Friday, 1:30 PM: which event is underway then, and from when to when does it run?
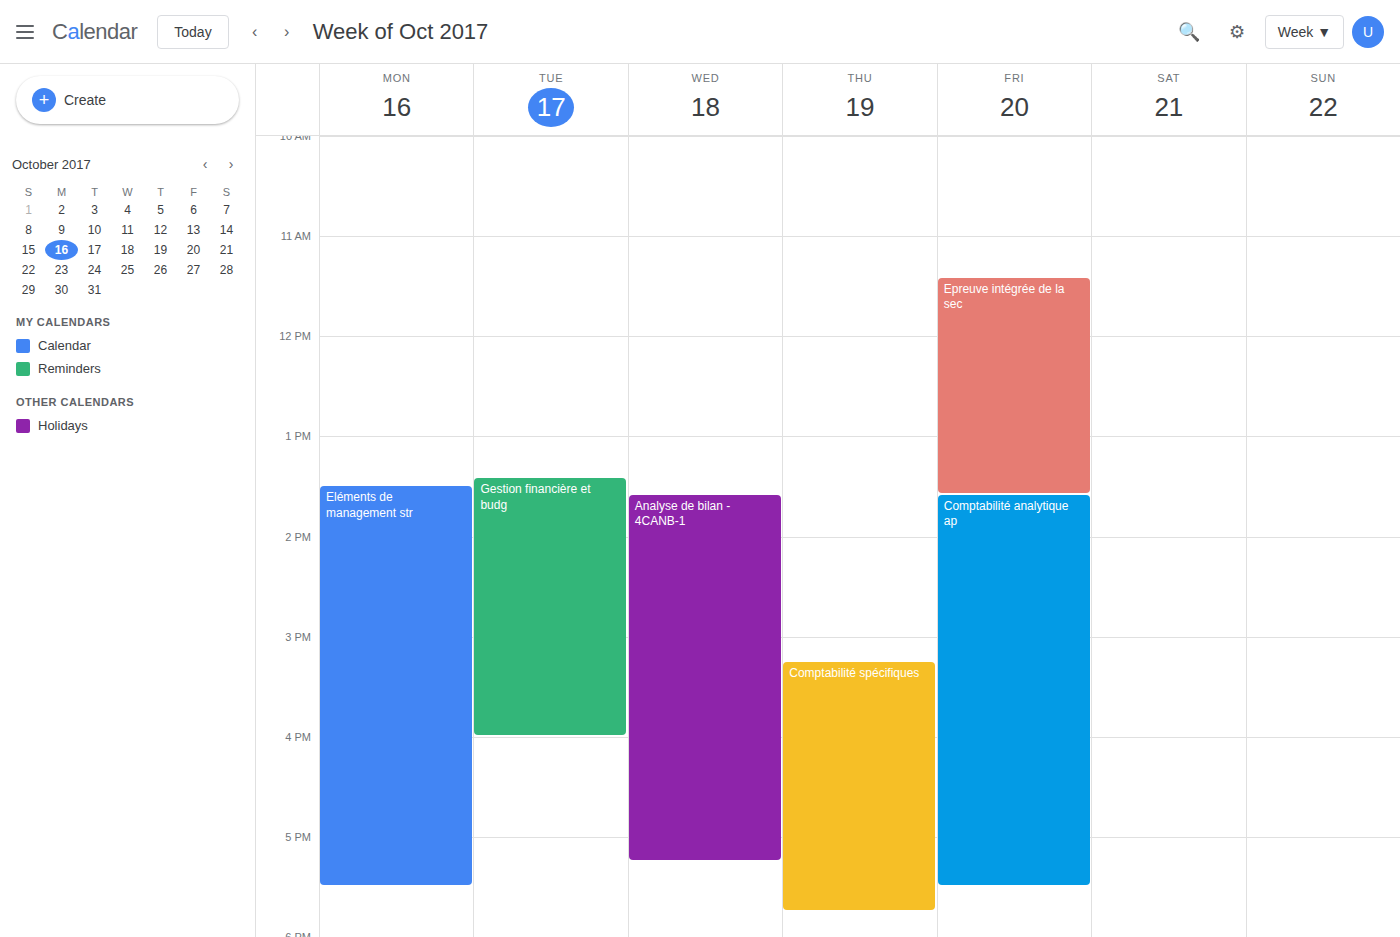
"Epreuve intégrée de la sec", 11:25 AM to 1:35 PM